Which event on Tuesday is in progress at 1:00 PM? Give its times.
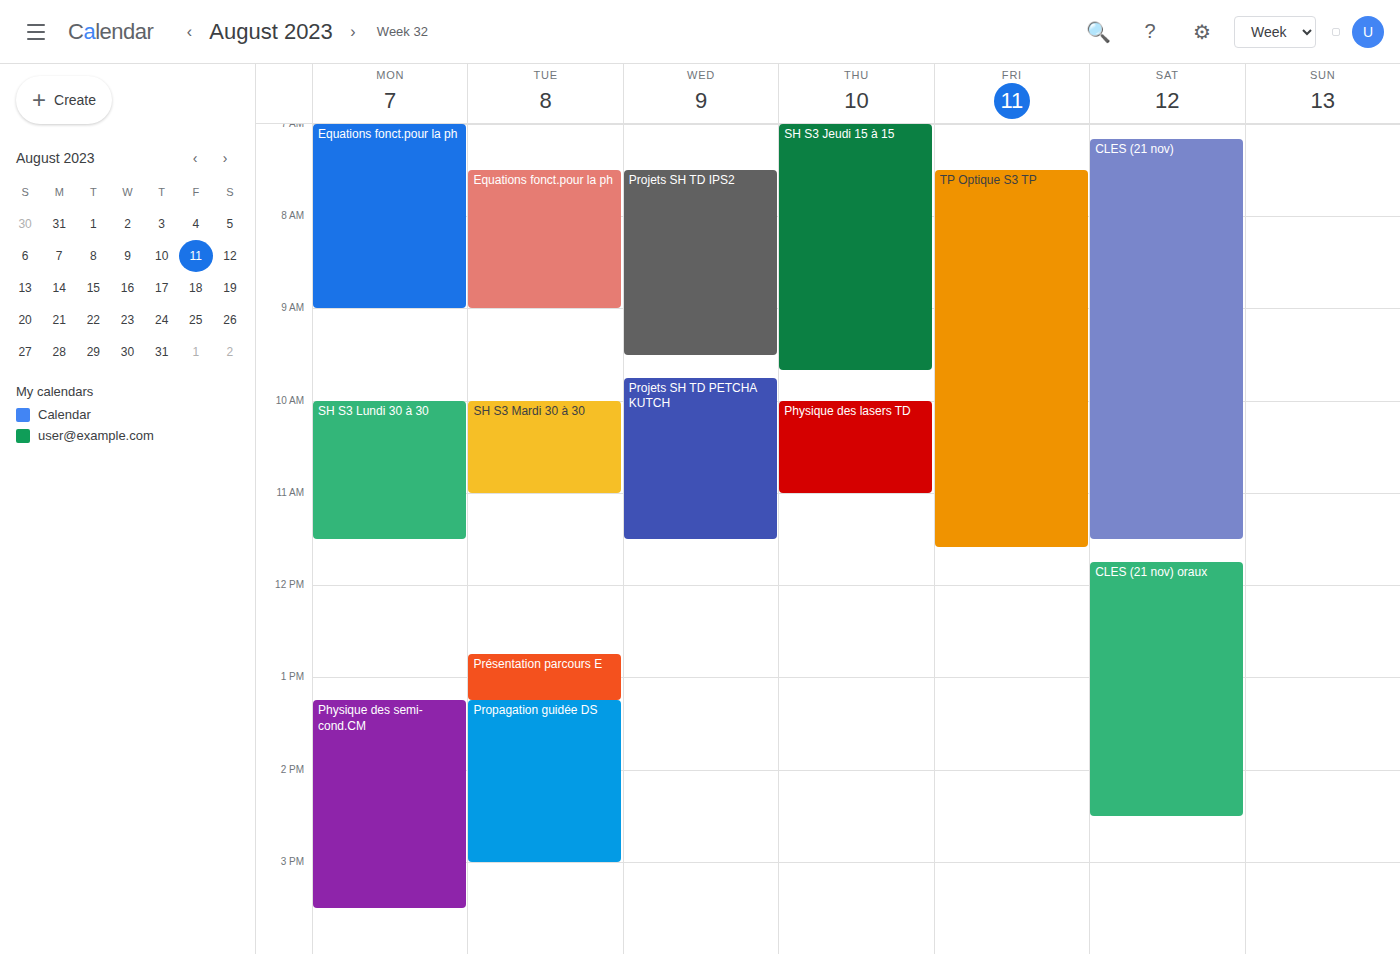
"Présentation parcours E", 12:45 PM to 1:15 PM